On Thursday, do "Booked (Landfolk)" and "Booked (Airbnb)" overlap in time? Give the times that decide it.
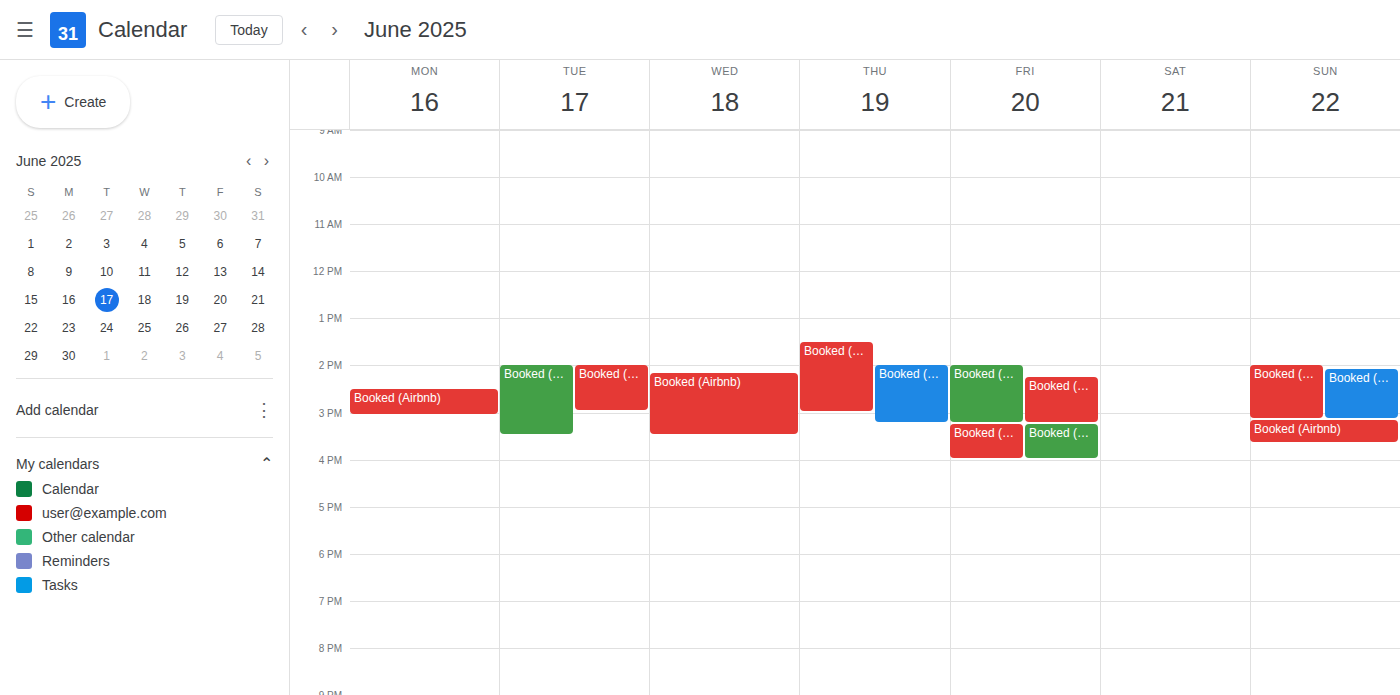
"Booked (Landfolk)" starts at 2:00 PM, before "Booked (Airbnb)" ends at 3:00 PM -- they overlap.